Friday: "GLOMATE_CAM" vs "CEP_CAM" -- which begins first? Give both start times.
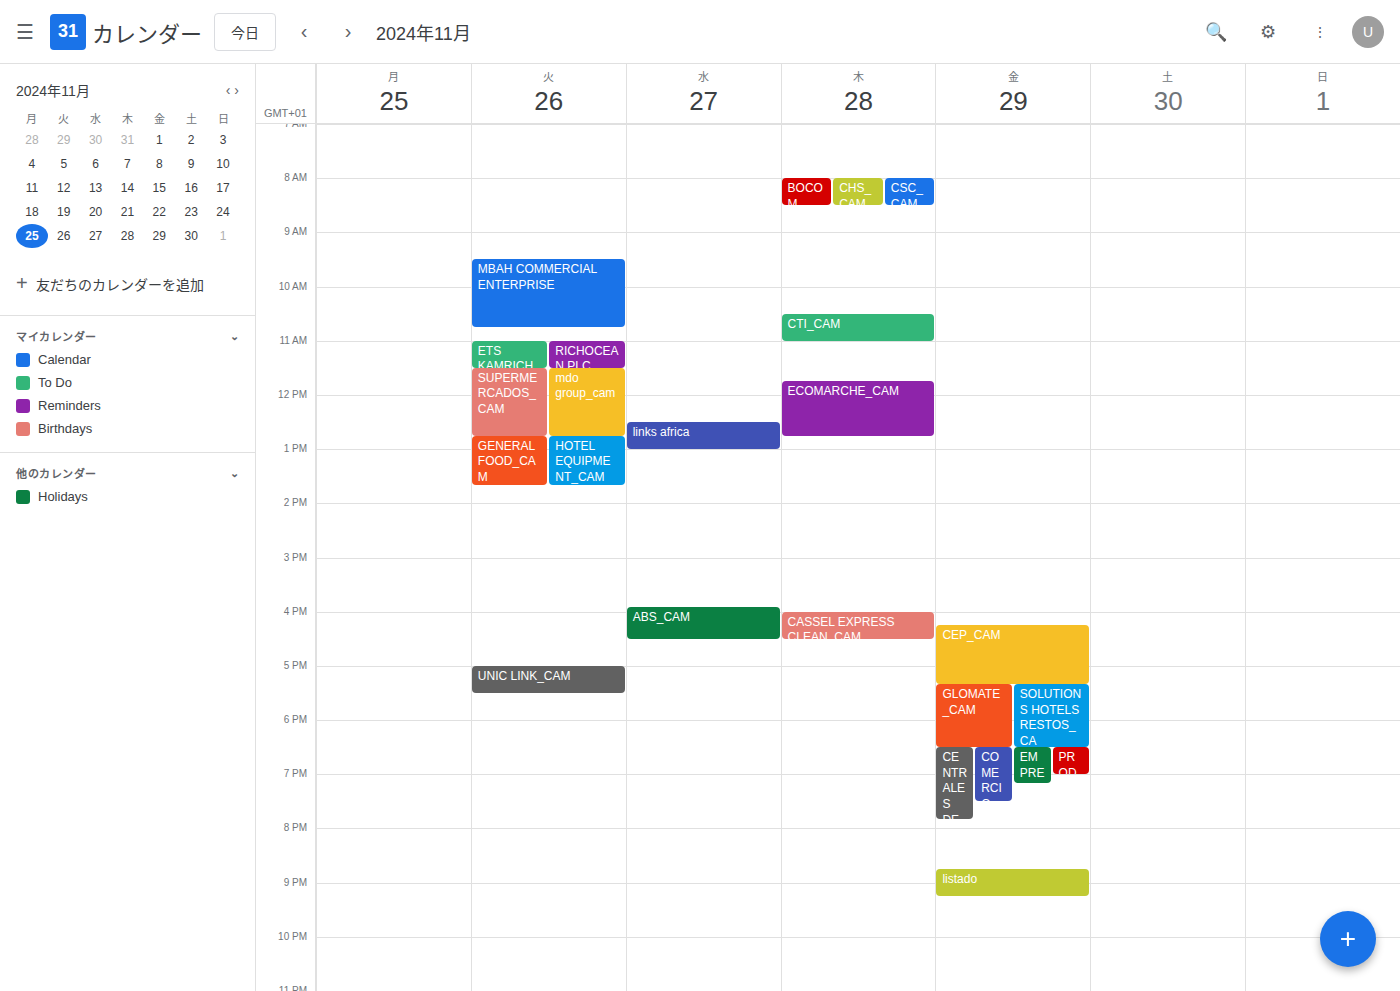
"CEP_CAM" 4:15 PM; "GLOMATE_CAM" 5:20 PM.